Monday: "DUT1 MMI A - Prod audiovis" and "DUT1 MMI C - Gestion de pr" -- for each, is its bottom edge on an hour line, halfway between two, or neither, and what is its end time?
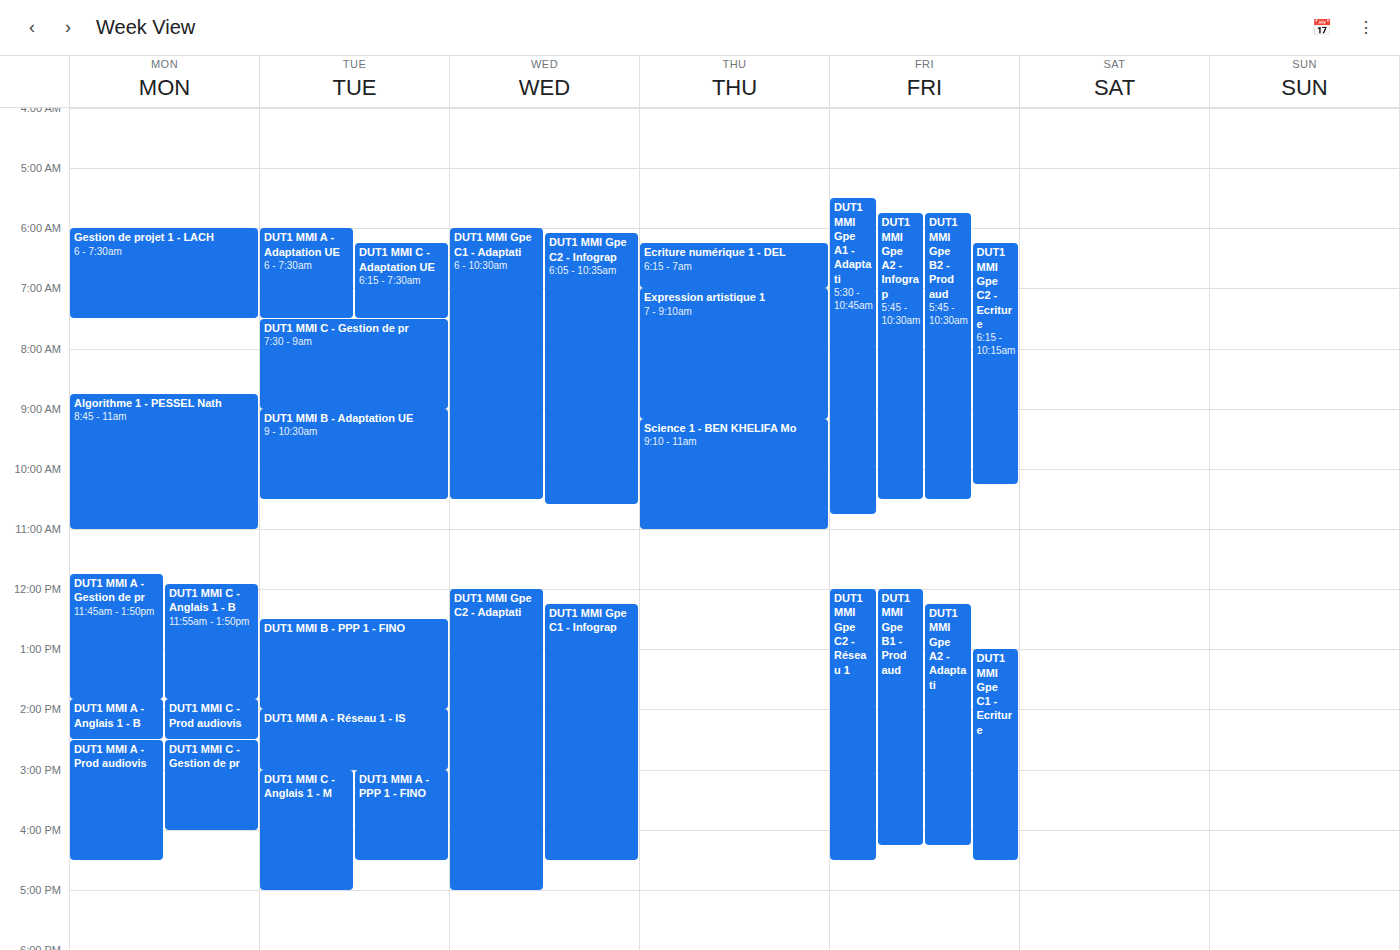
"DUT1 MMI A - Prod audiovis": 4:30 PM, halfway between the 4 PM and 5 PM lines. "DUT1 MMI C - Gestion de pr": 4:00 PM, exactly on the 4 PM line.